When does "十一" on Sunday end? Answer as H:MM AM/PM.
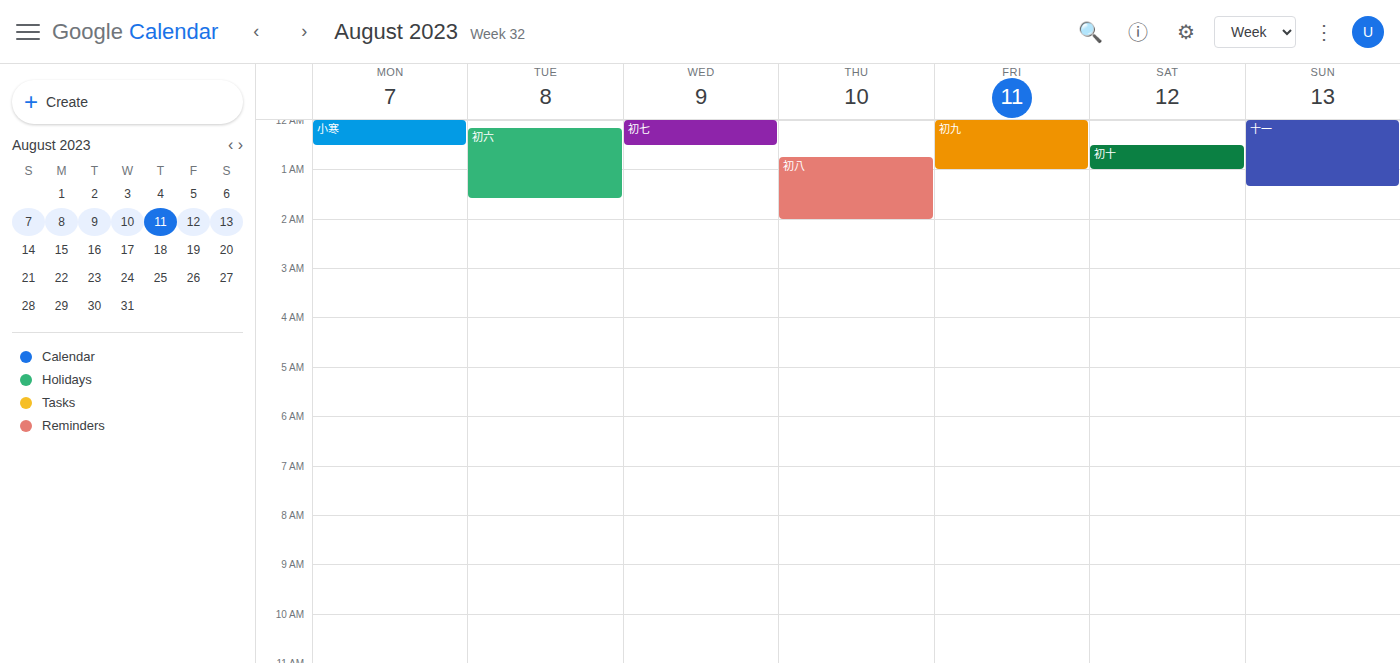
1:20 AM